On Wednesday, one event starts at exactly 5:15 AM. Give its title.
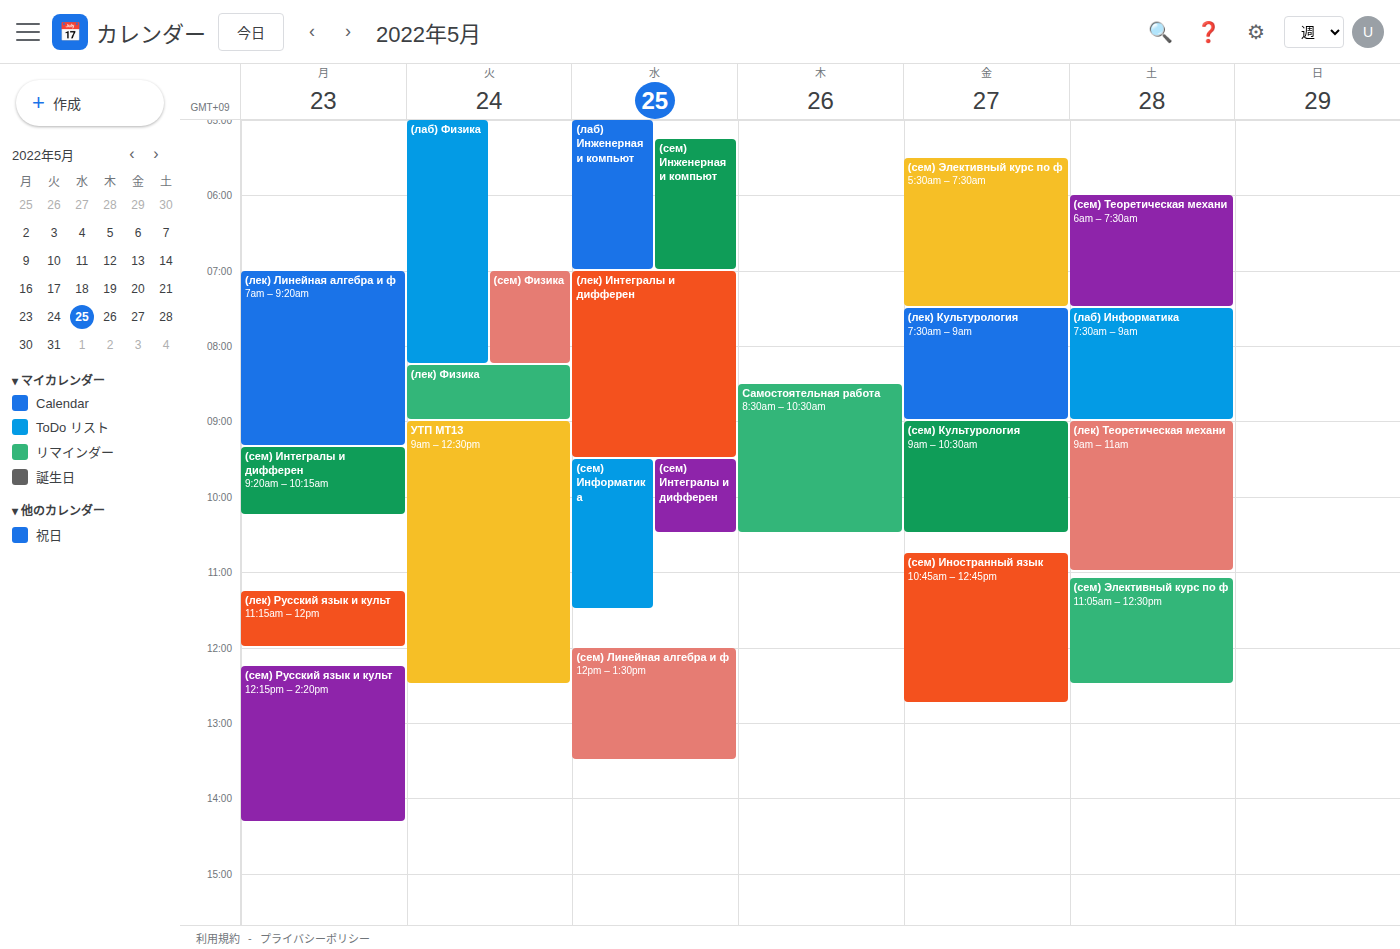
"(сем) Инженерная и компьют"